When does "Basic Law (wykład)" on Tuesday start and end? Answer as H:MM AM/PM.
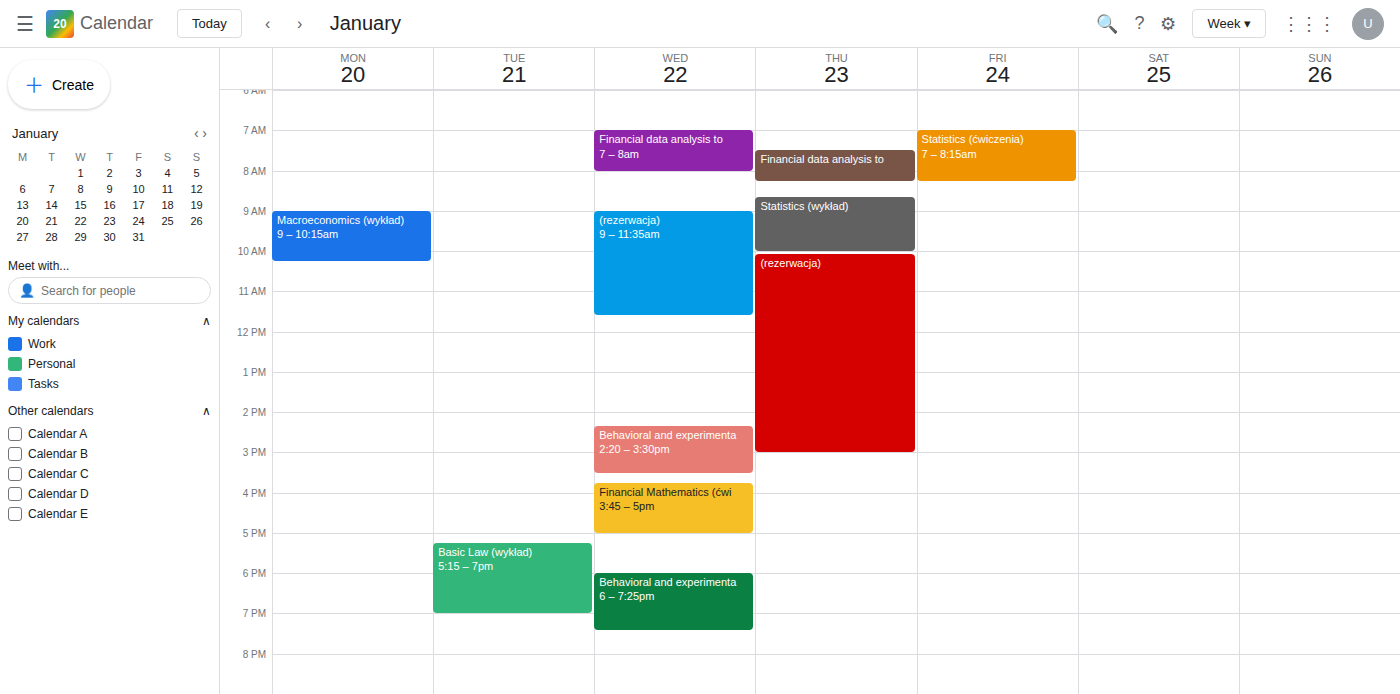
5:15 PM to 7:00 PM